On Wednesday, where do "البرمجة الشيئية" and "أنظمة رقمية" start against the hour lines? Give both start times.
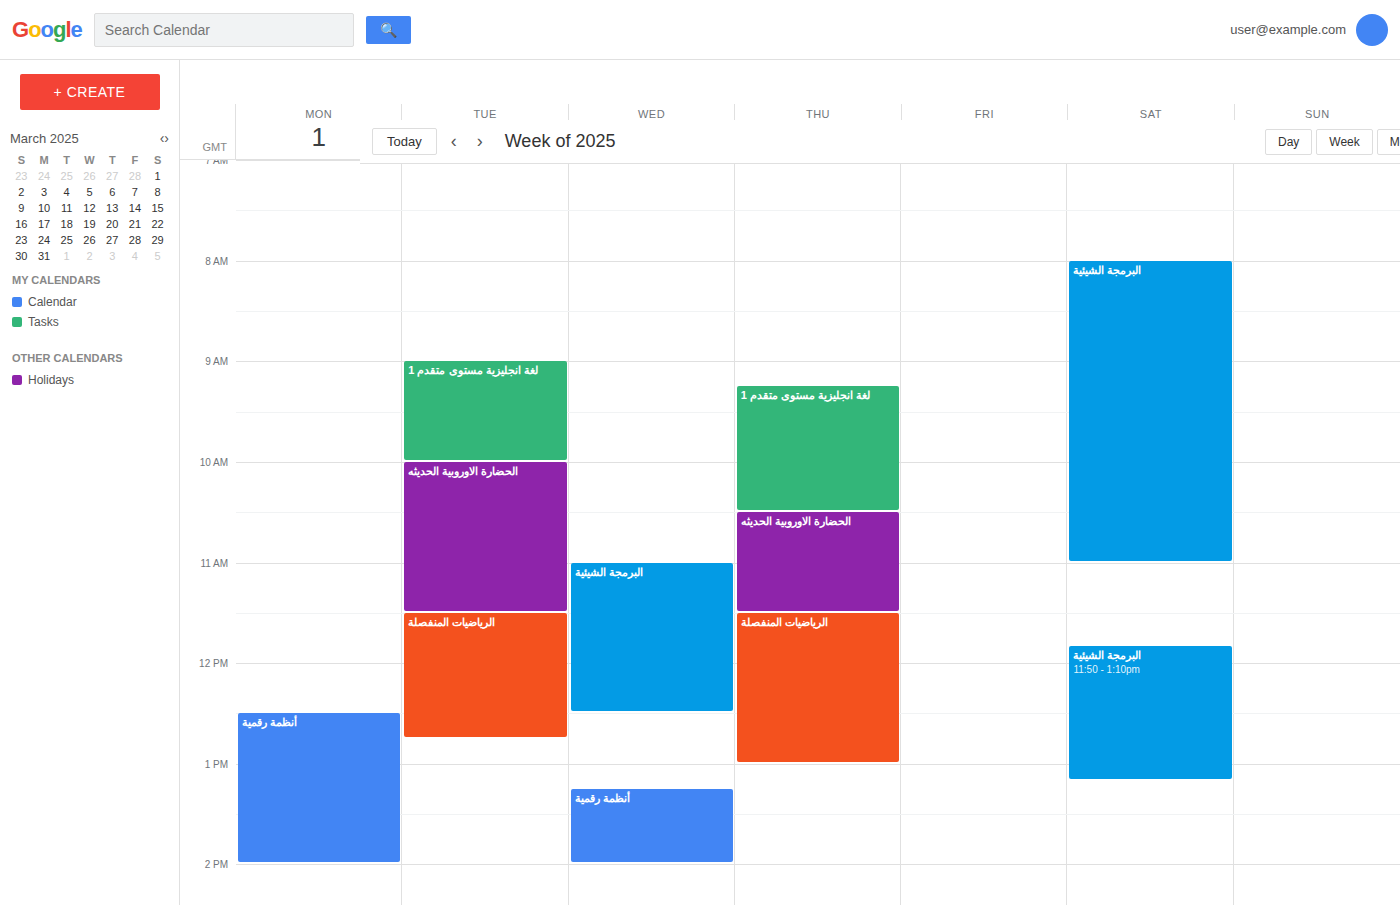
"البرمجة الشيئية": 11:00 AM, exactly on the 11 AM line. "أنظمة رقمية": 1:15 PM, neither: a quarter of the way from the 1 PM line to the 2 PM line.